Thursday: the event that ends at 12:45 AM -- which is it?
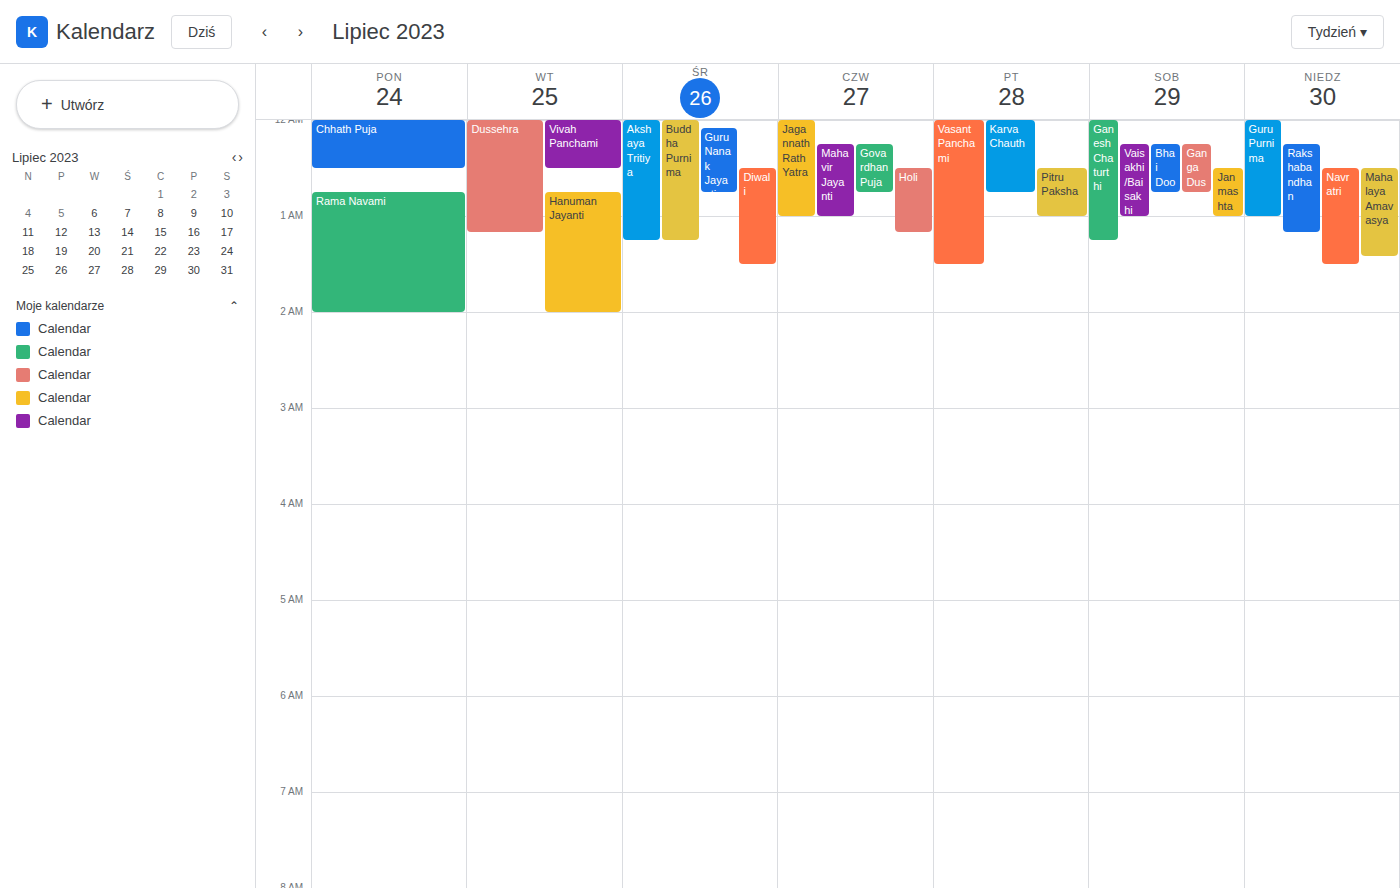
"Govardhan Puja"